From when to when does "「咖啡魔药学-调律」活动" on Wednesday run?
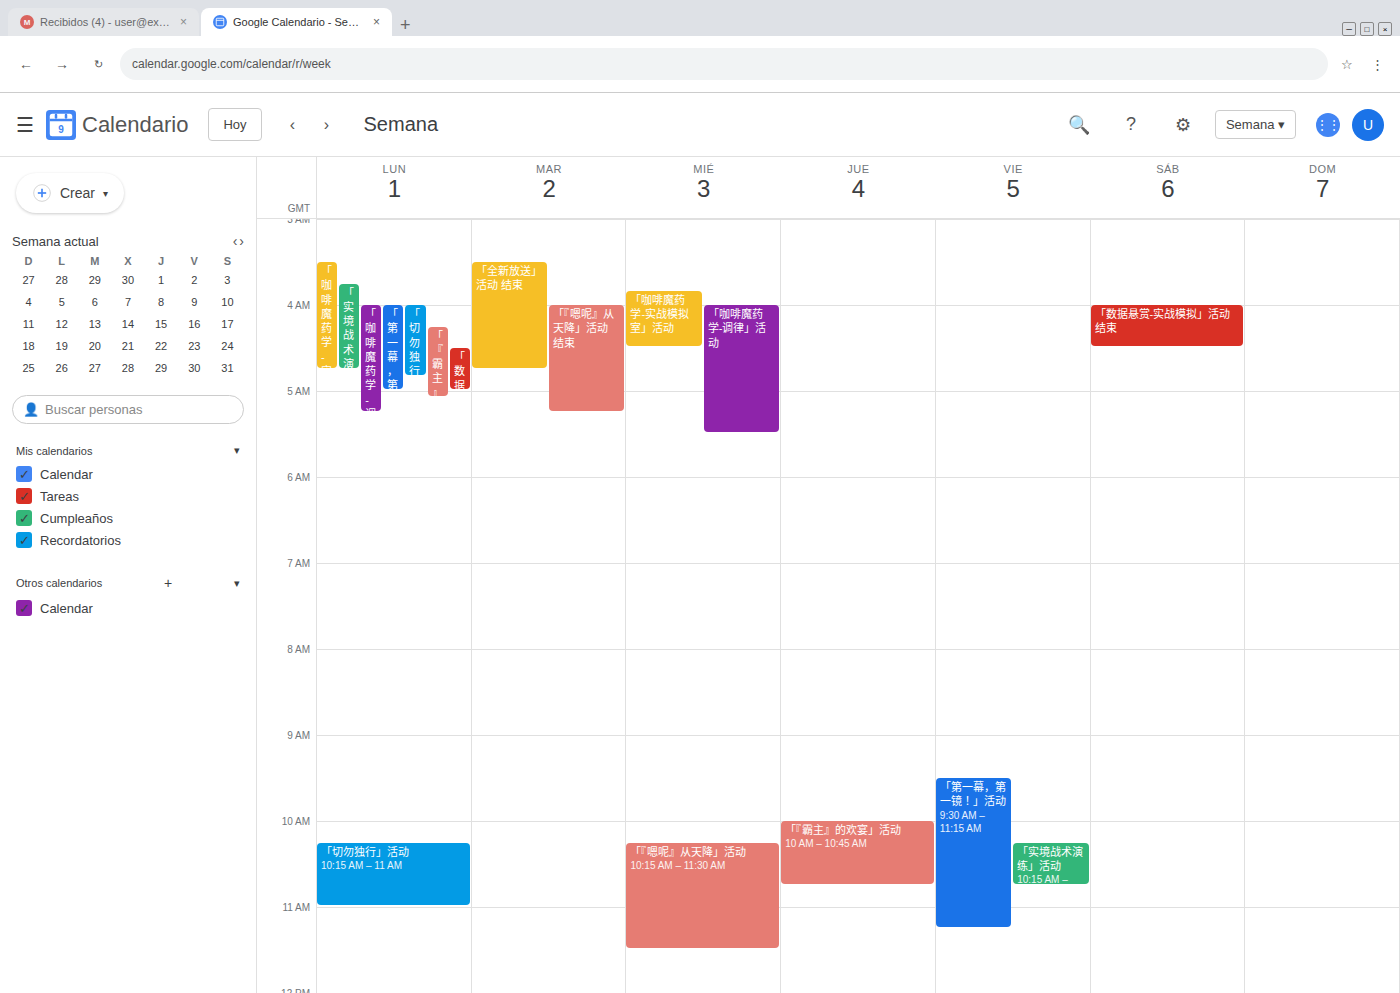
4:00 AM to 5:30 AM